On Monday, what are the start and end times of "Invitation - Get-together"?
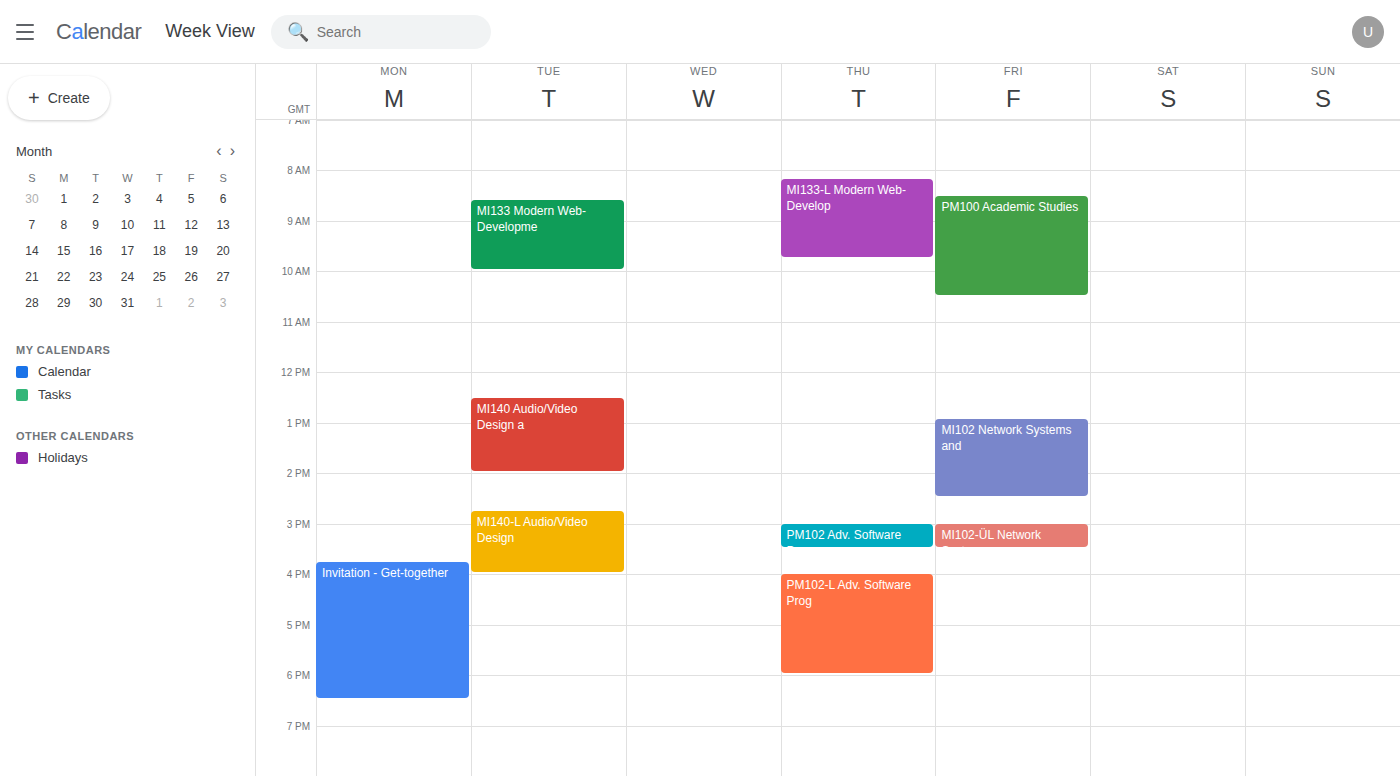
3:45 PM to 6:30 PM